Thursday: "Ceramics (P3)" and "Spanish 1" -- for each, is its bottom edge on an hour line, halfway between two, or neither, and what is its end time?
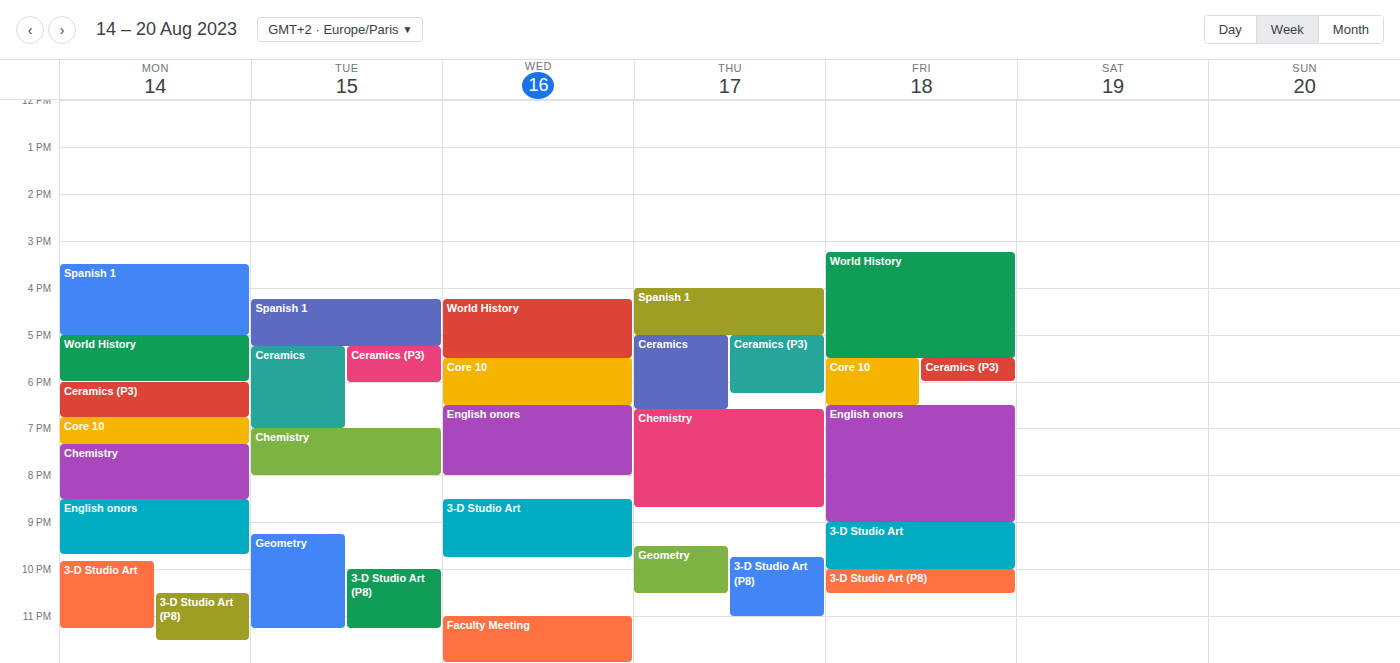
"Ceramics (P3)": 6:15 PM, neither: a quarter of the way from the 6 PM line to the 7 PM line. "Spanish 1": 5:00 PM, exactly on the 5 PM line.